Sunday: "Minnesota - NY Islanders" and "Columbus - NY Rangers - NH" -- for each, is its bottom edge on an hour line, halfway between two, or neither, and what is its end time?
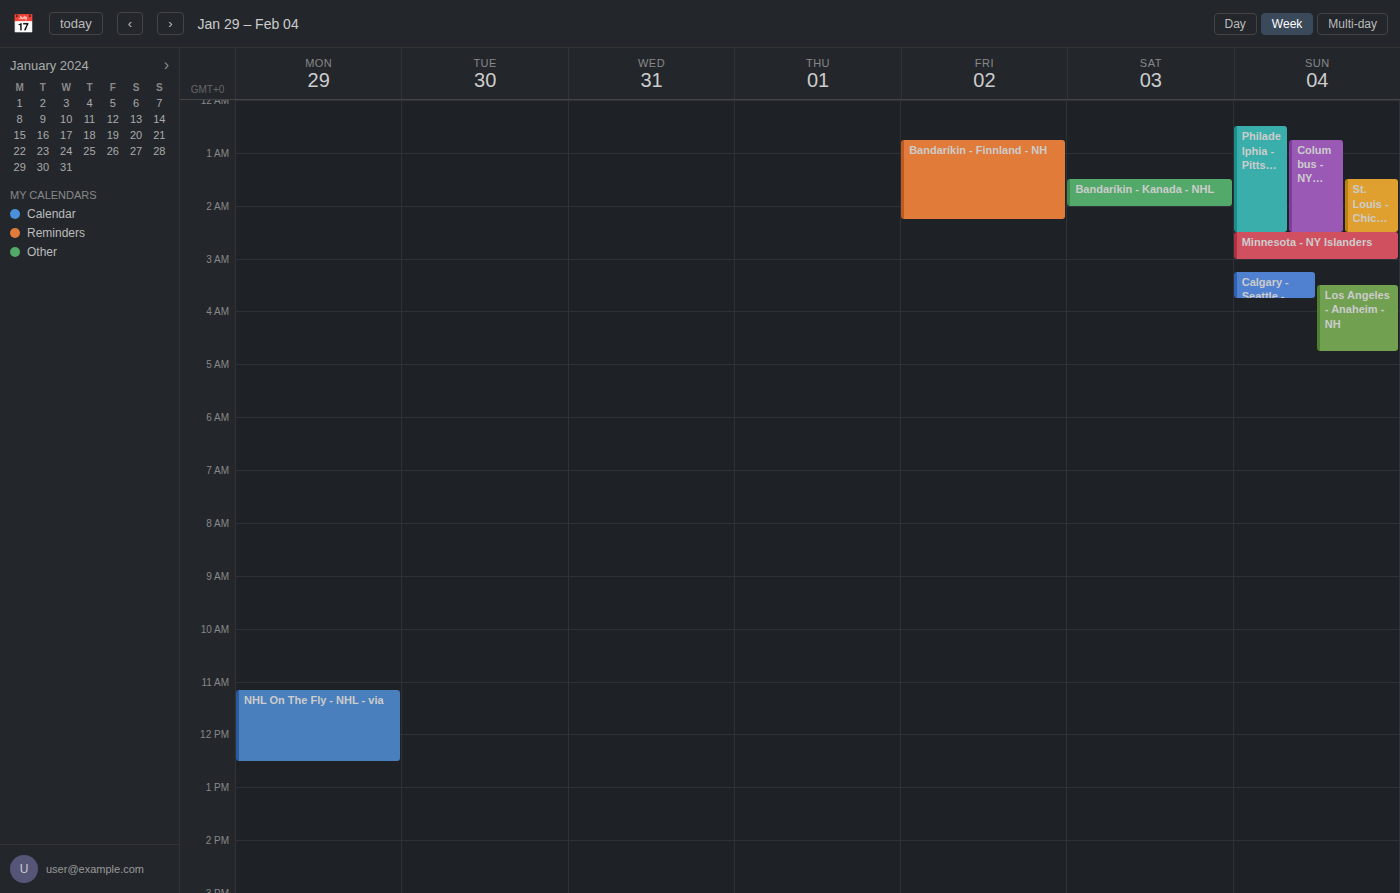
"Minnesota - NY Islanders": 3:00 AM, exactly on the 3 AM line. "Columbus - NY Rangers - NH": 2:30 AM, halfway between the 2 AM and 3 AM lines.